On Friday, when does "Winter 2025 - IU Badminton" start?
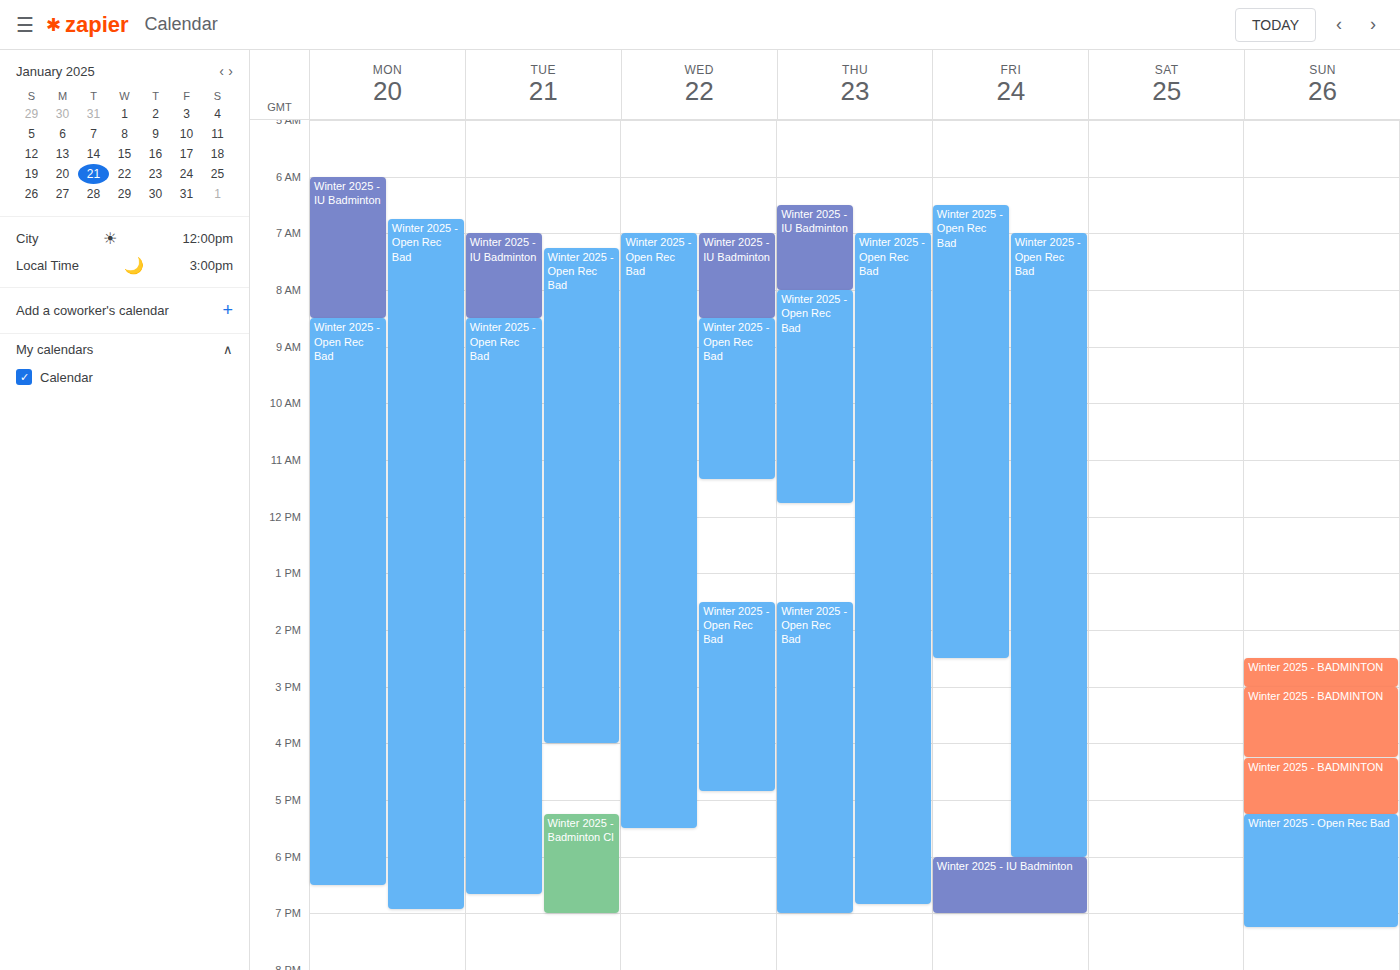
6:00 PM